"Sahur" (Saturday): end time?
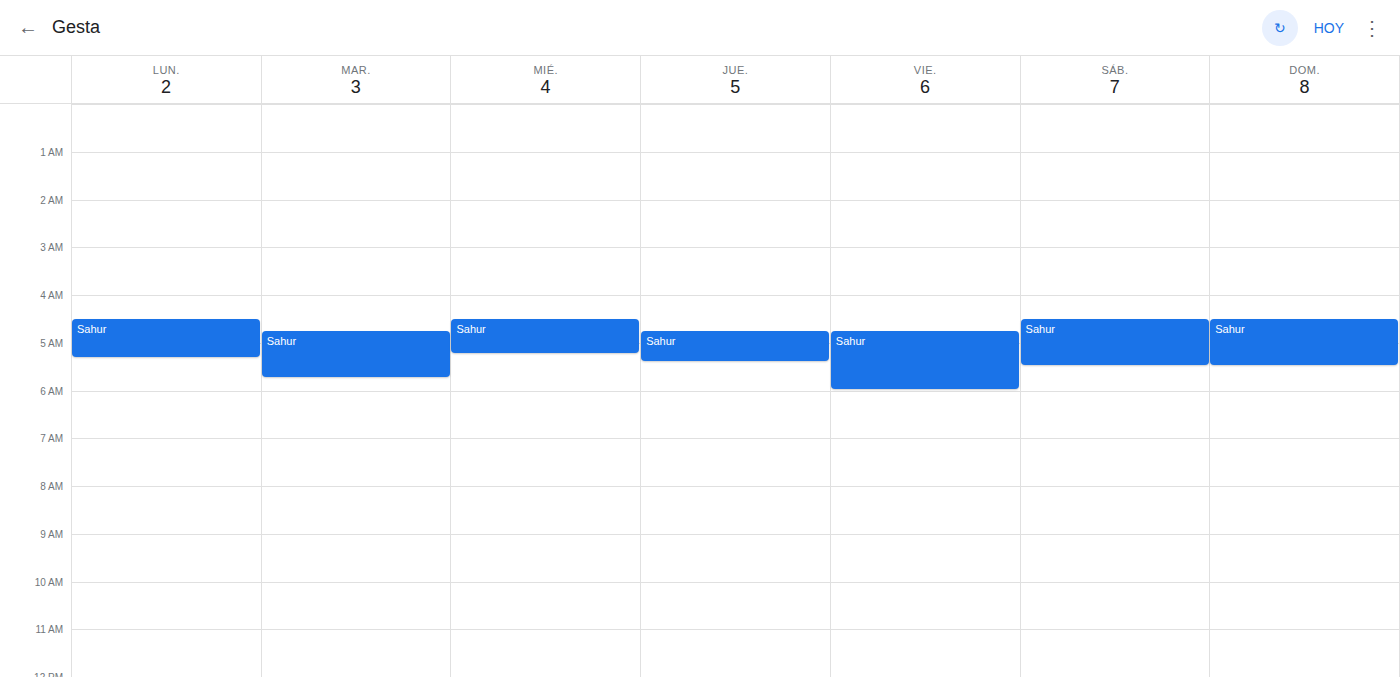
5:30 AM